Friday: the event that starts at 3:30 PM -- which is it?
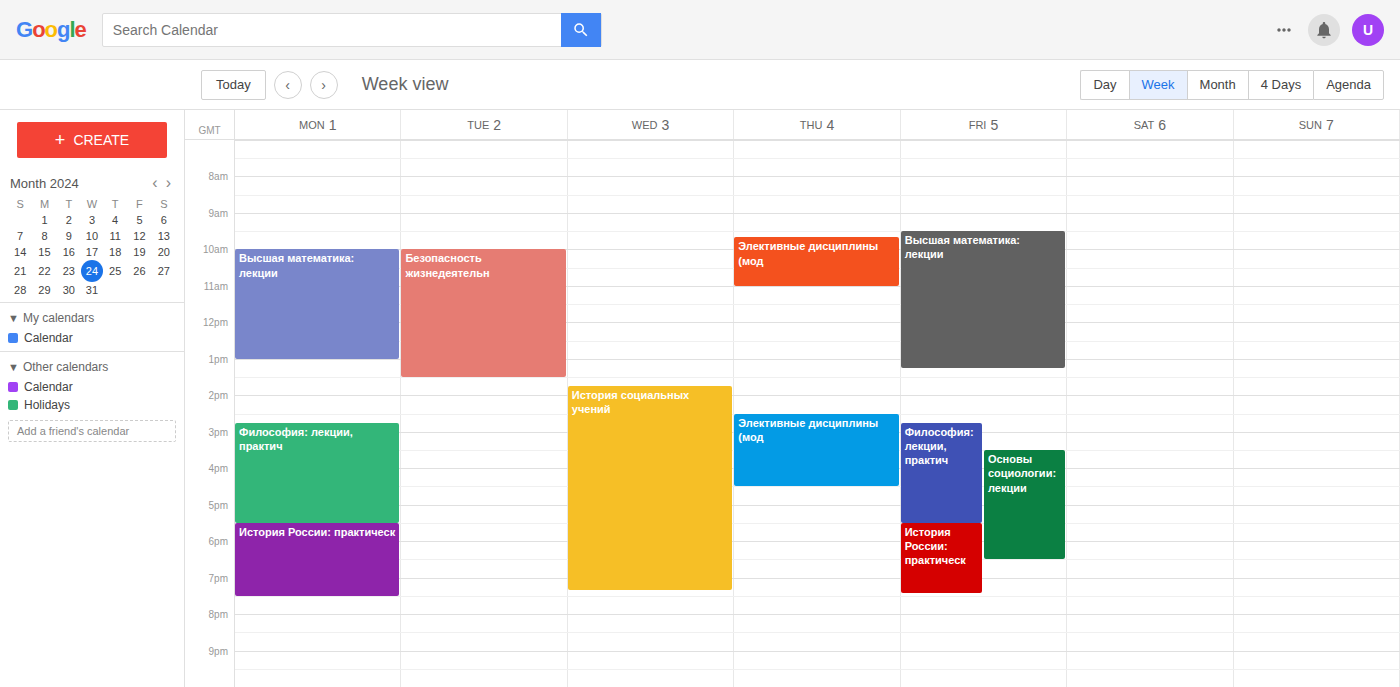
"Основы социологии: лекции"